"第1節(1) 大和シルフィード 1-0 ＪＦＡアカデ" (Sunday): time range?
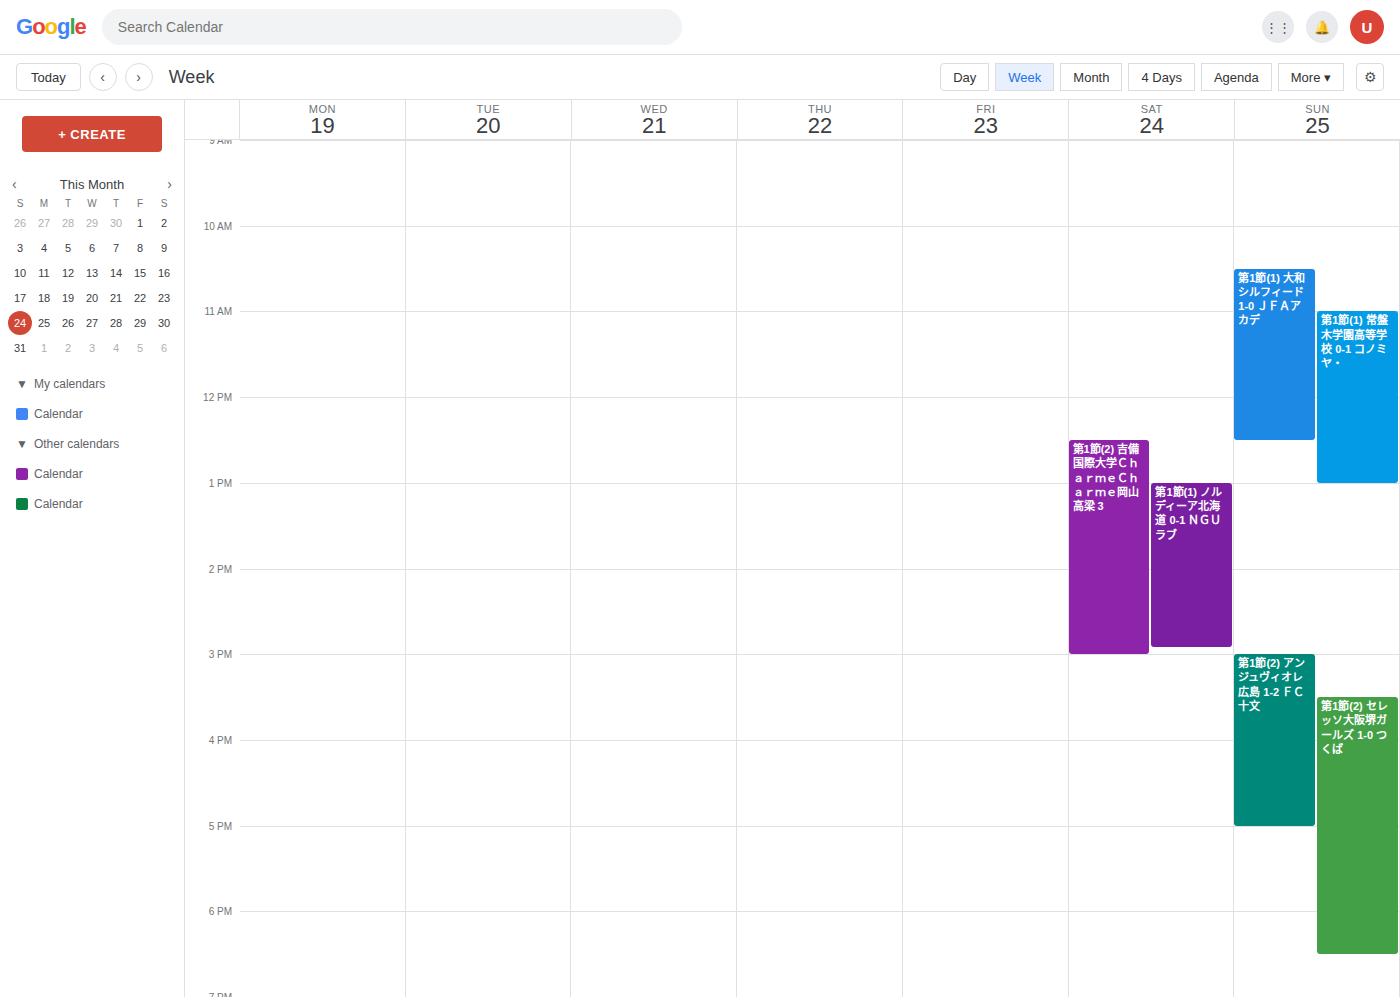
10:30 AM to 12:30 PM